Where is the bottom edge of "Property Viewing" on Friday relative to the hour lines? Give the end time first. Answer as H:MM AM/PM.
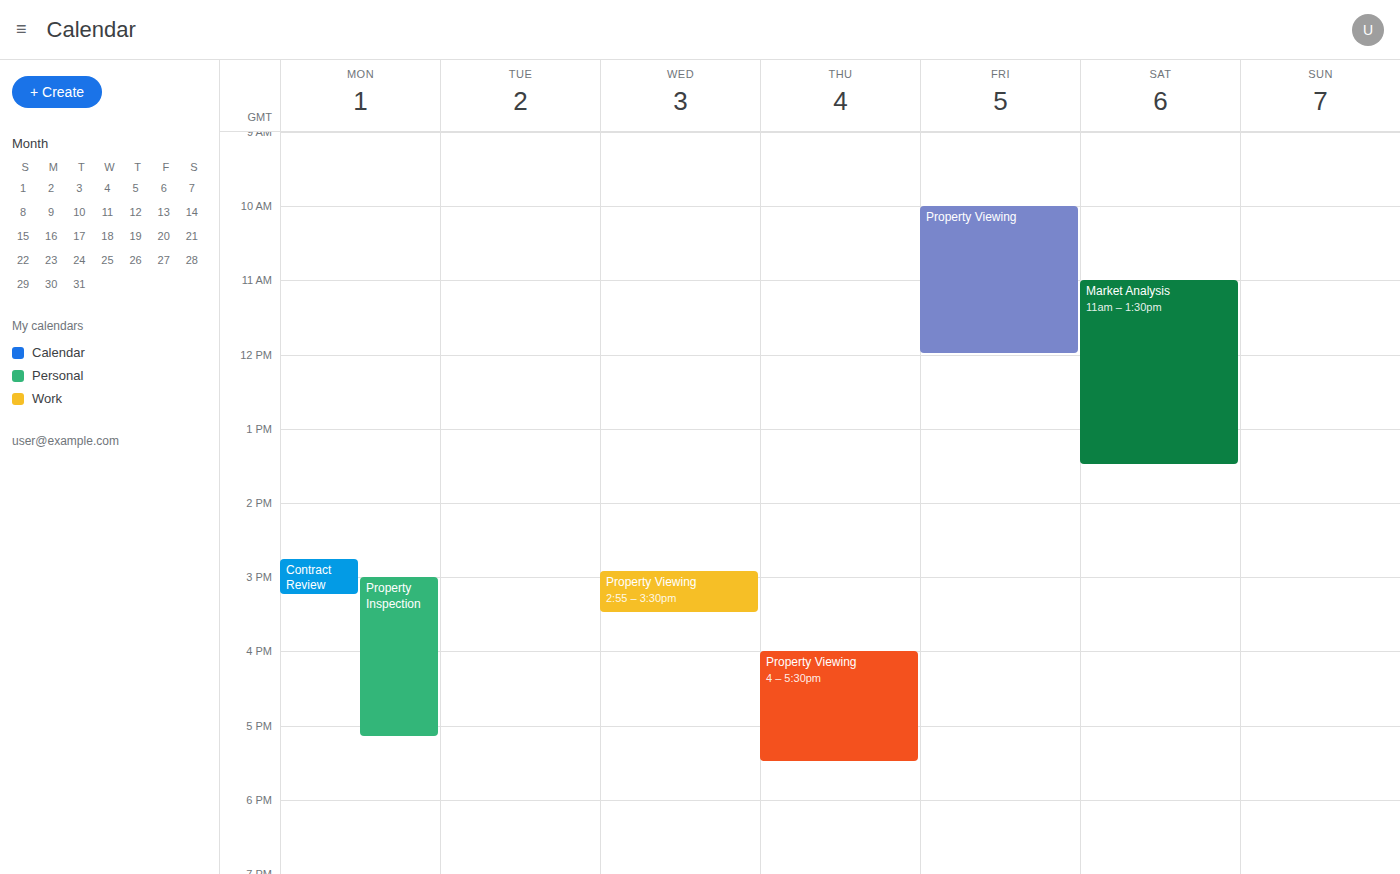
12:00 PM -- exactly on the 12 PM line.